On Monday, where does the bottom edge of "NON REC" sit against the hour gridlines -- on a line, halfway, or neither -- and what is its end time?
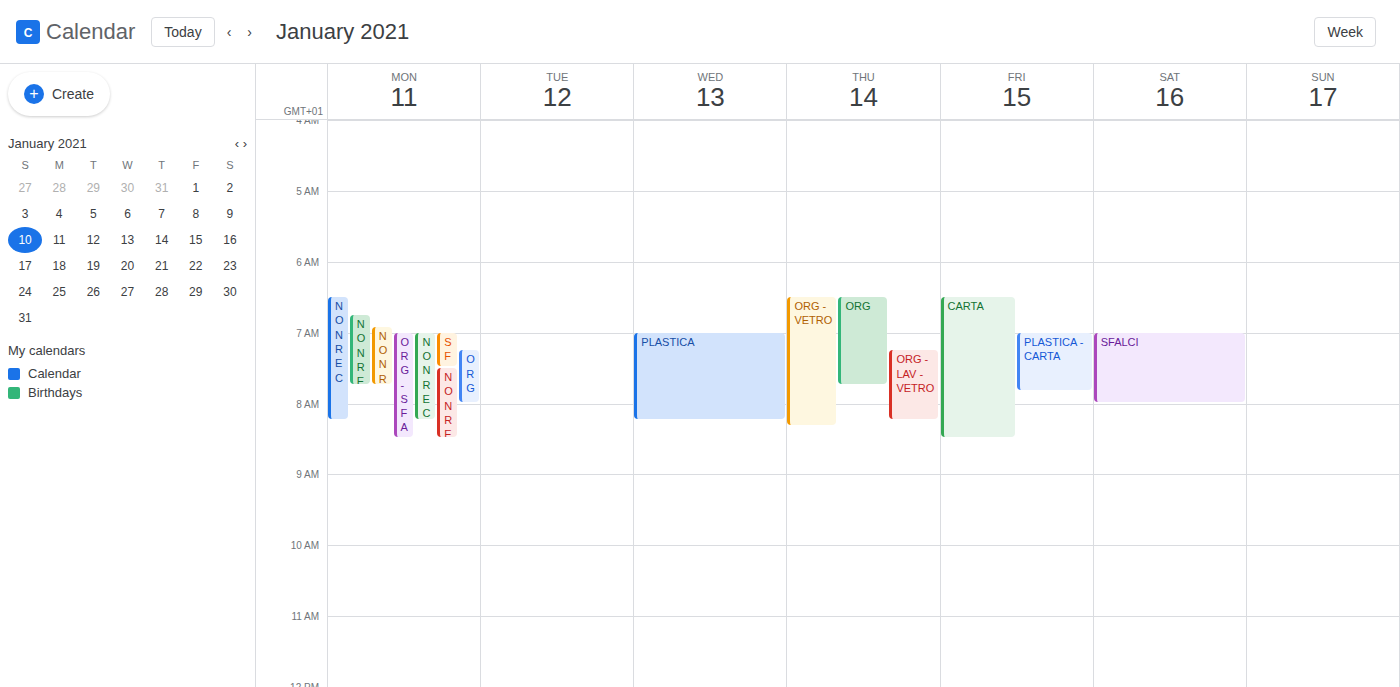
8:15 AM -- neither: a quarter of the way from the 8 AM line to the 9 AM line.